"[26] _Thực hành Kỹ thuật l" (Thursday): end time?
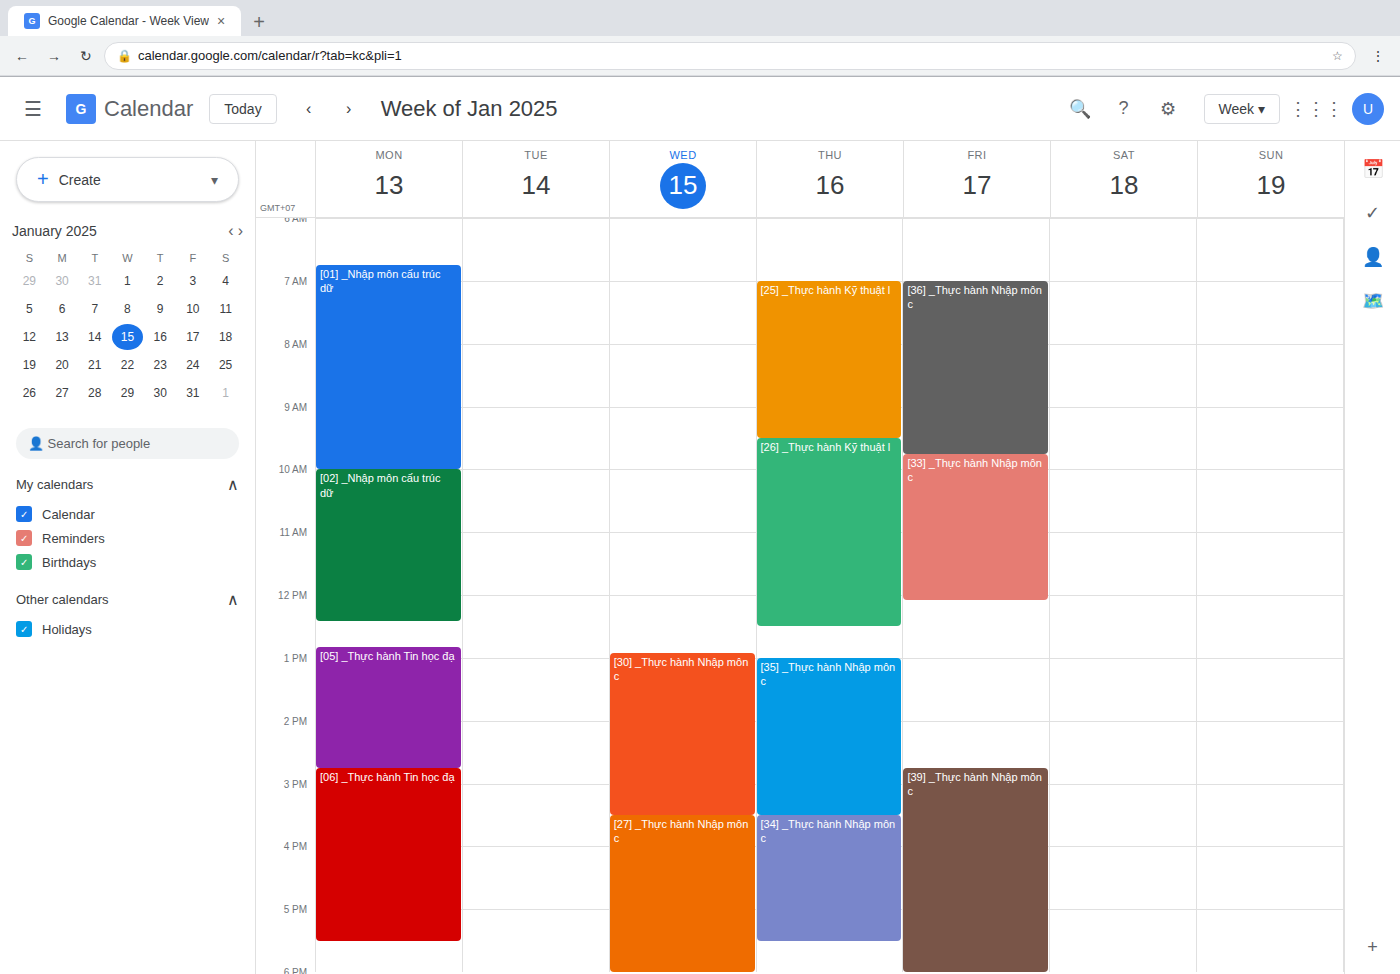
12:30 PM